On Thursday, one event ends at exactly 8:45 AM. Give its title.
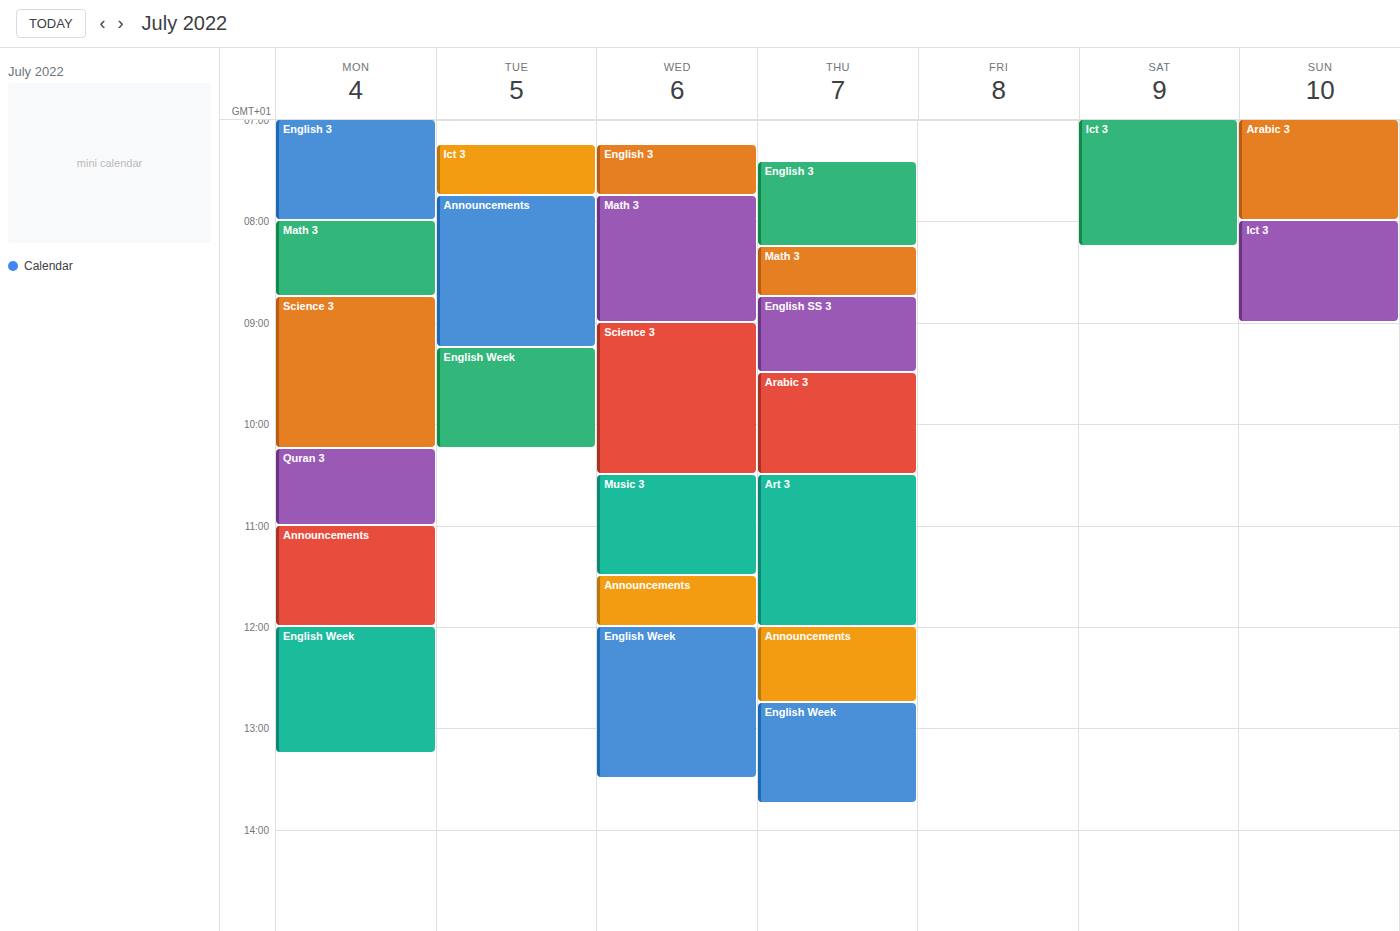
"Math 3"